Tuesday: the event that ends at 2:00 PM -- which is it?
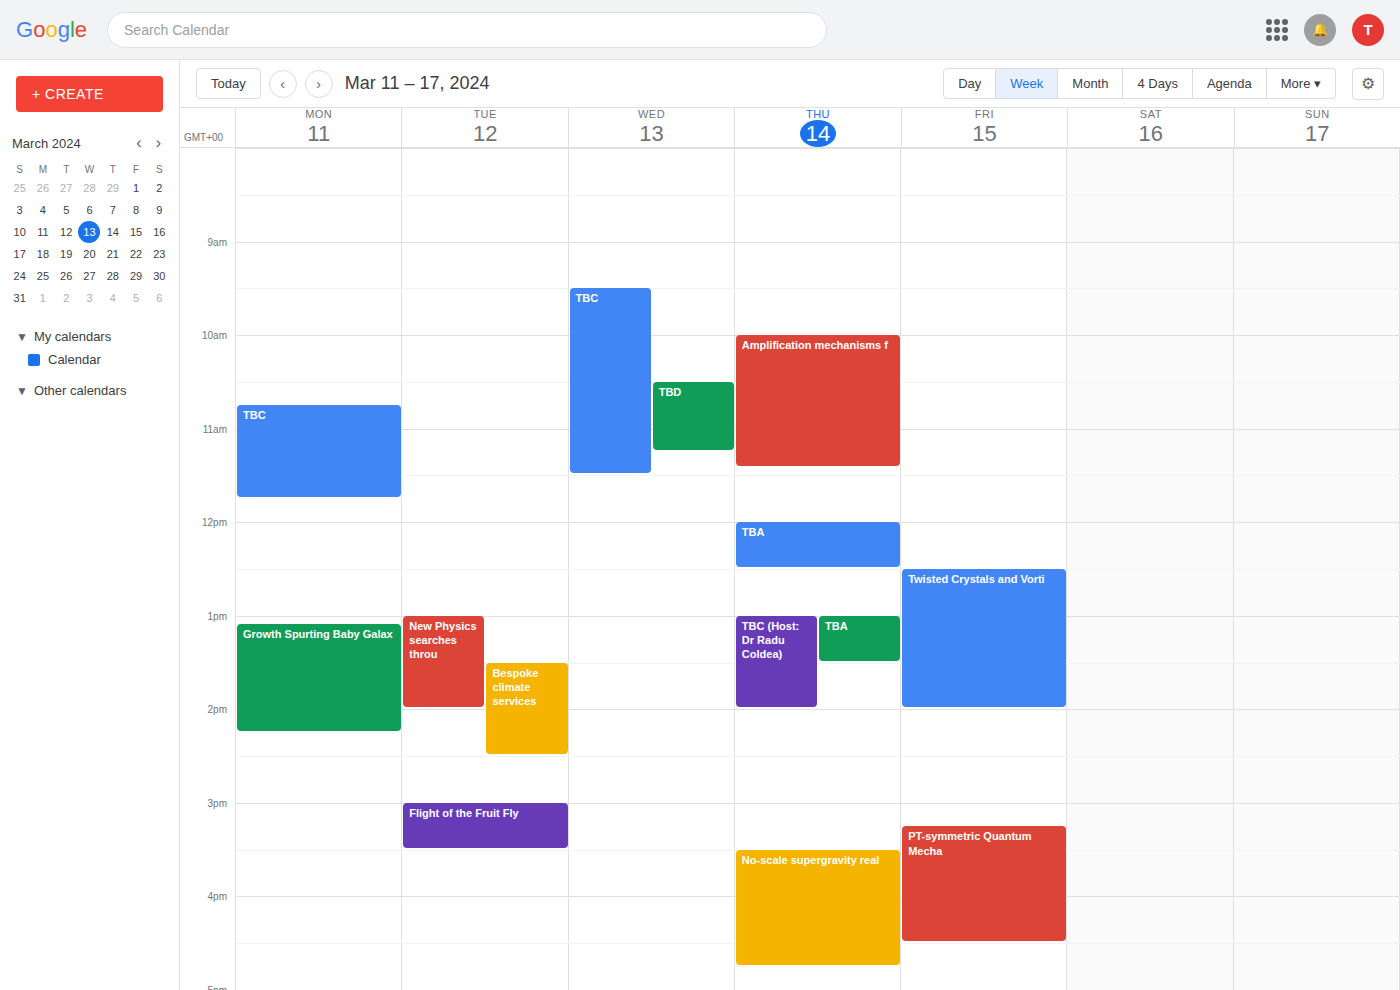
"New Physics searches throu"